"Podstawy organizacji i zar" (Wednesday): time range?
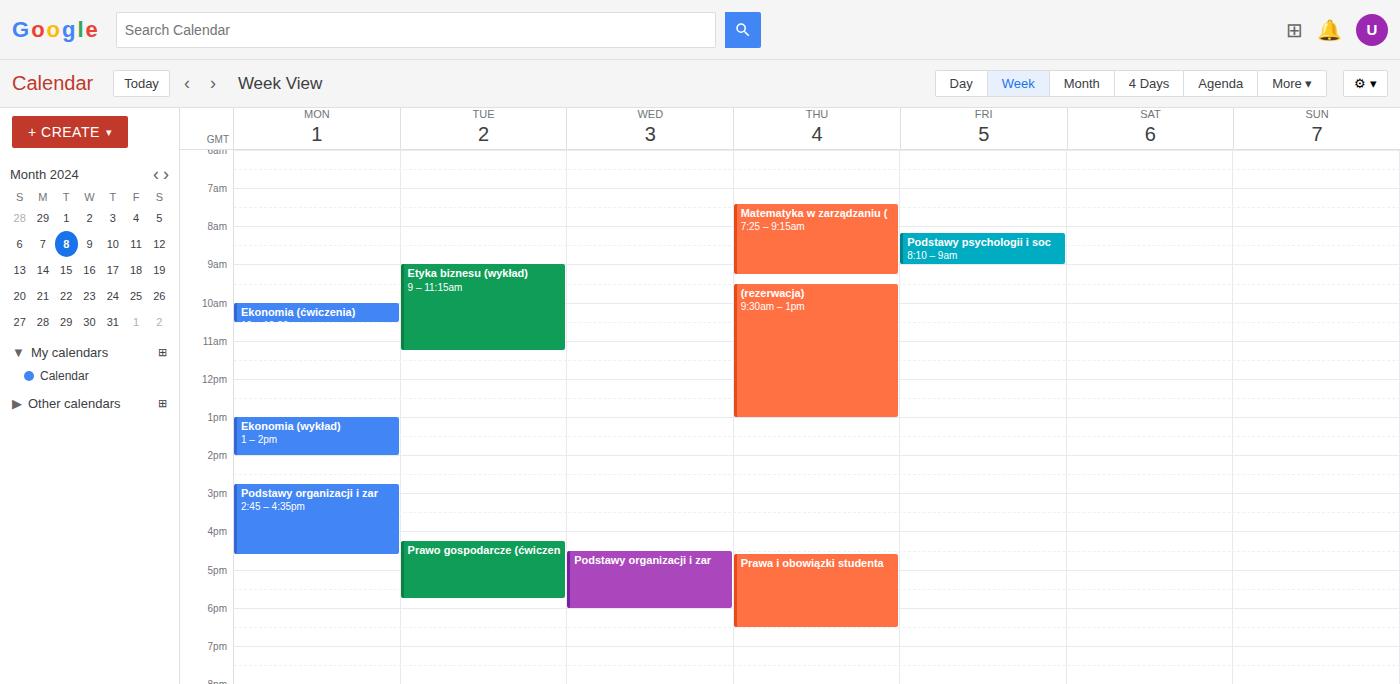
4:30 PM to 6:00 PM